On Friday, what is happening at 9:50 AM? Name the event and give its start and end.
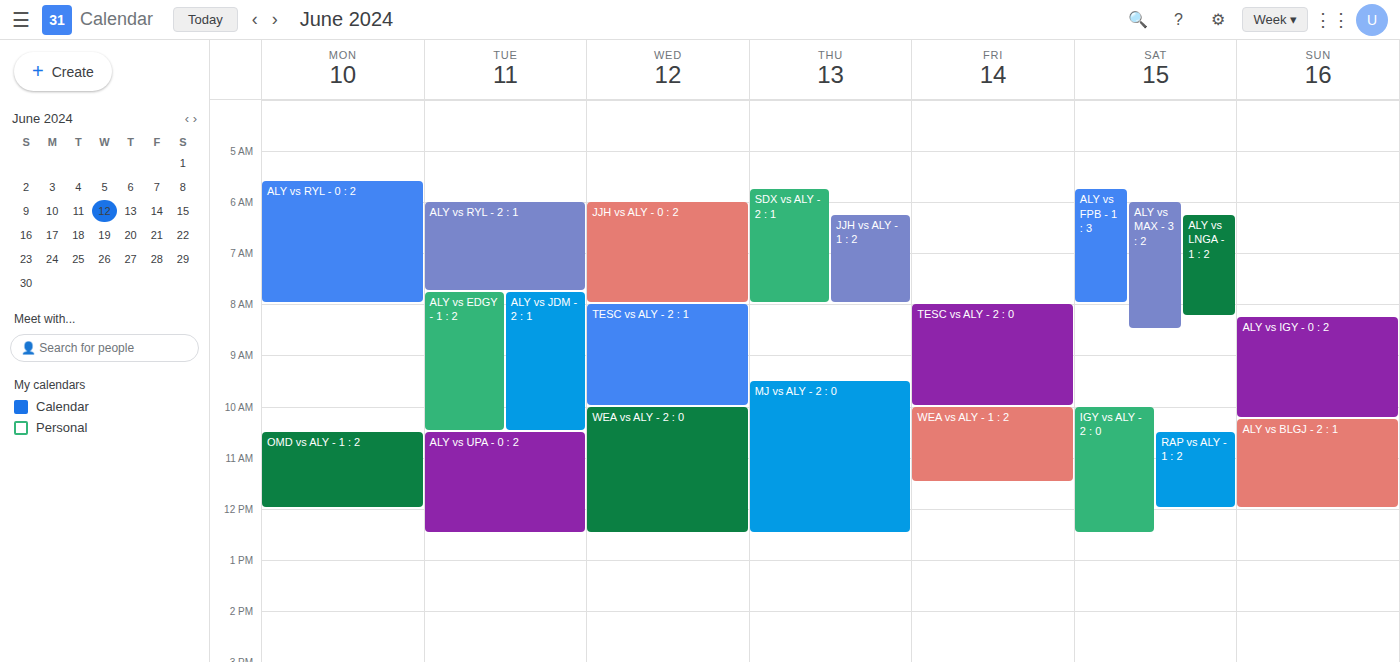
"TESC vs ALY - 2 : 0", 8:00 AM to 10:00 AM